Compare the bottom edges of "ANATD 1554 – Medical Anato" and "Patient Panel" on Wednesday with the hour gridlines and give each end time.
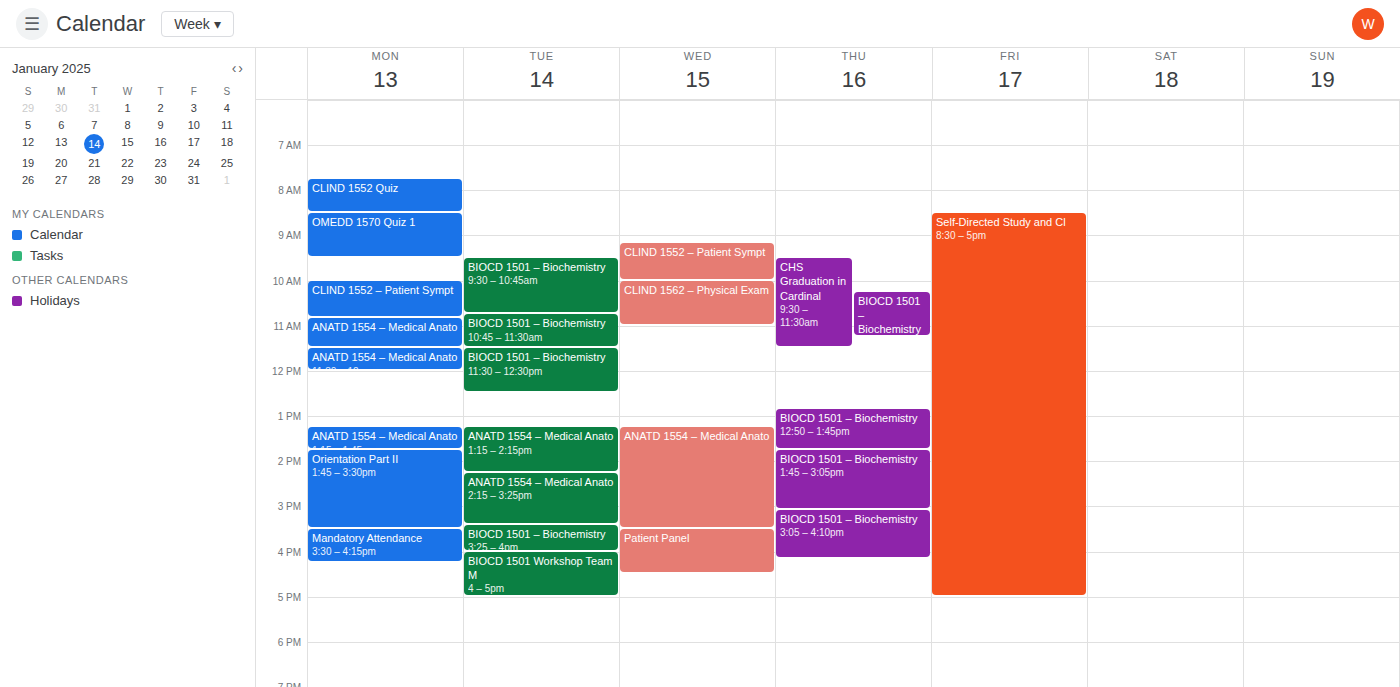
"ANATD 1554 – Medical Anato": 3:30 PM, halfway between the 3 PM and 4 PM lines. "Patient Panel": 4:30 PM, halfway between the 4 PM and 5 PM lines.